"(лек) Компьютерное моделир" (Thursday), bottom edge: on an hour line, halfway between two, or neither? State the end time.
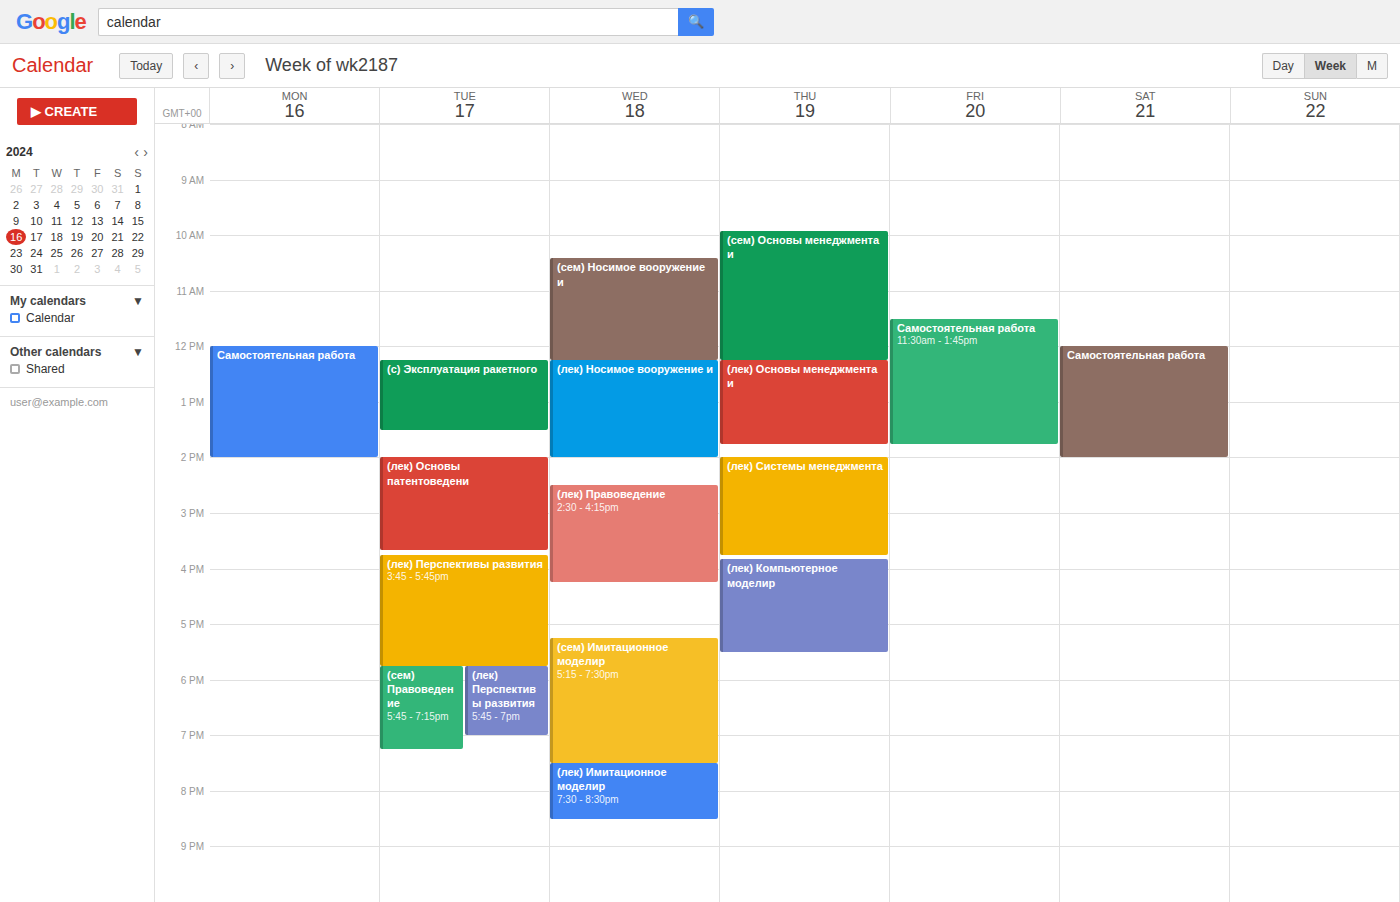
5:30 PM -- halfway between the 5 PM and 6 PM lines.